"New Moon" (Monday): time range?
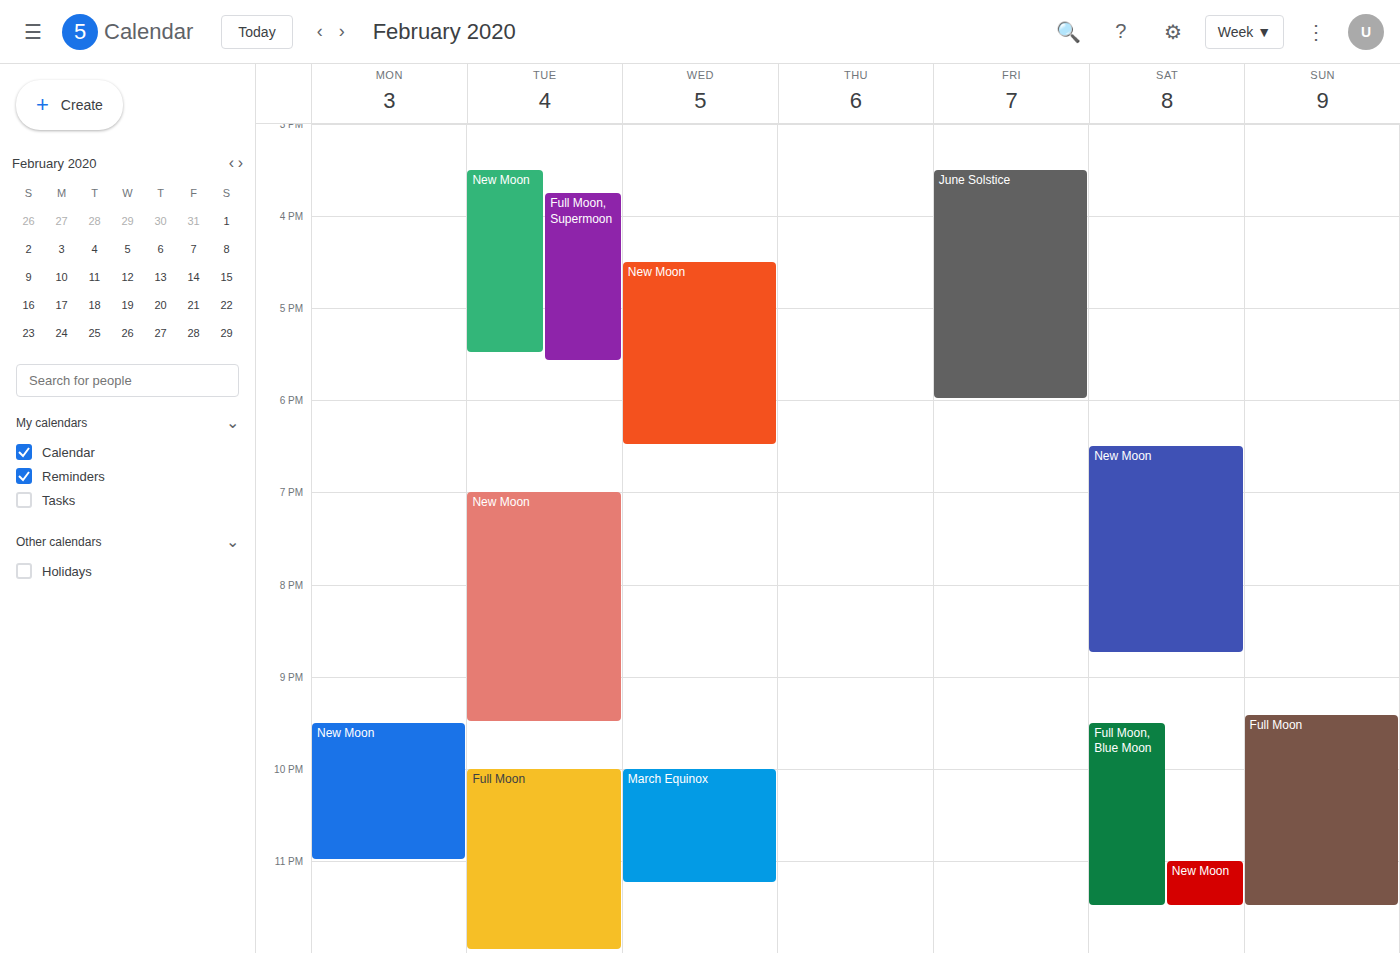
9:30 PM to 11:00 PM